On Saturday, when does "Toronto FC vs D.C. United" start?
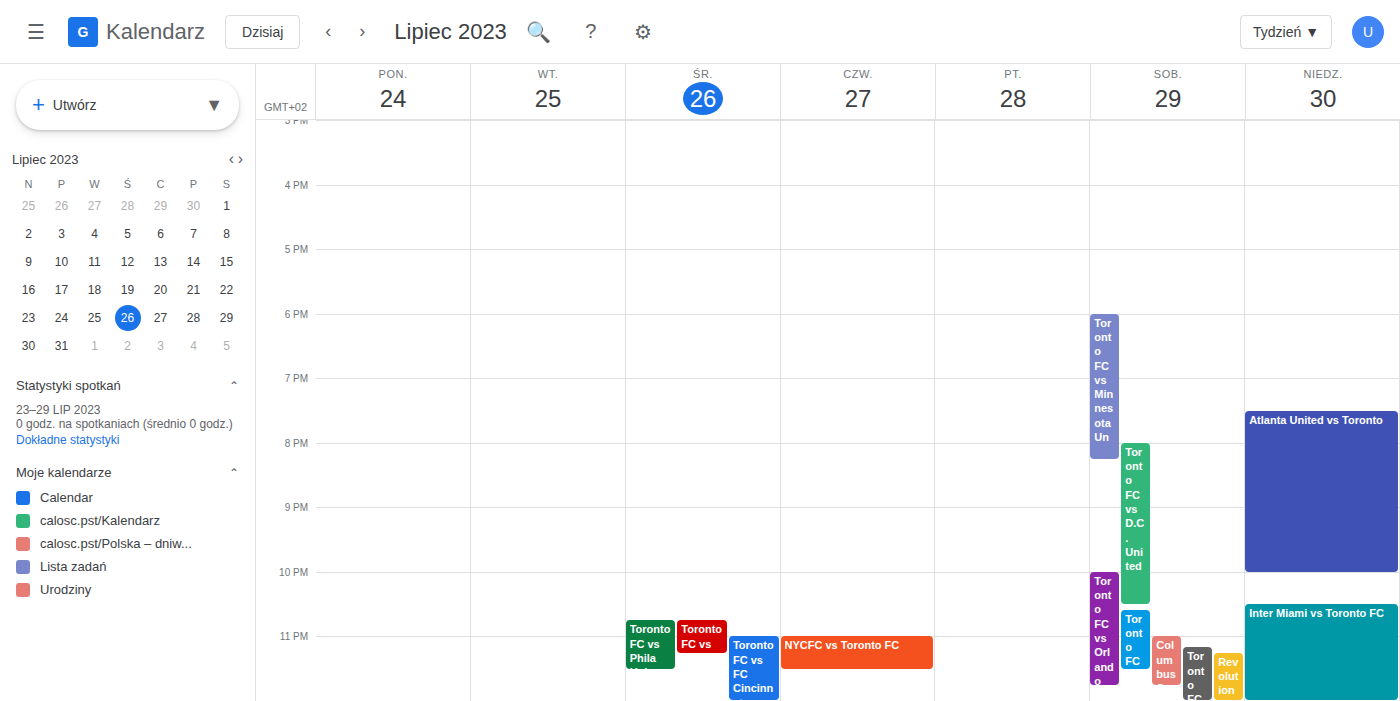
8:00 PM